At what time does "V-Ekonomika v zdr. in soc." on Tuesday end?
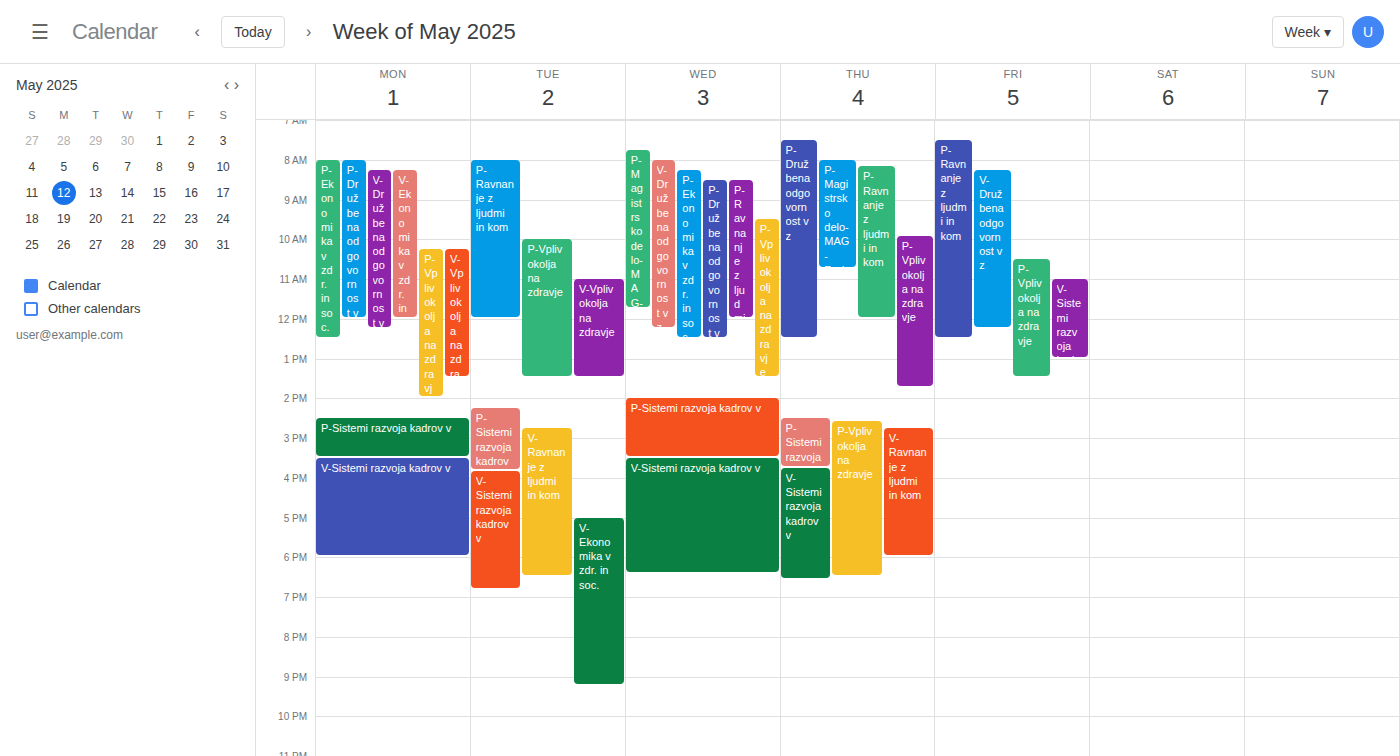
9:15 PM